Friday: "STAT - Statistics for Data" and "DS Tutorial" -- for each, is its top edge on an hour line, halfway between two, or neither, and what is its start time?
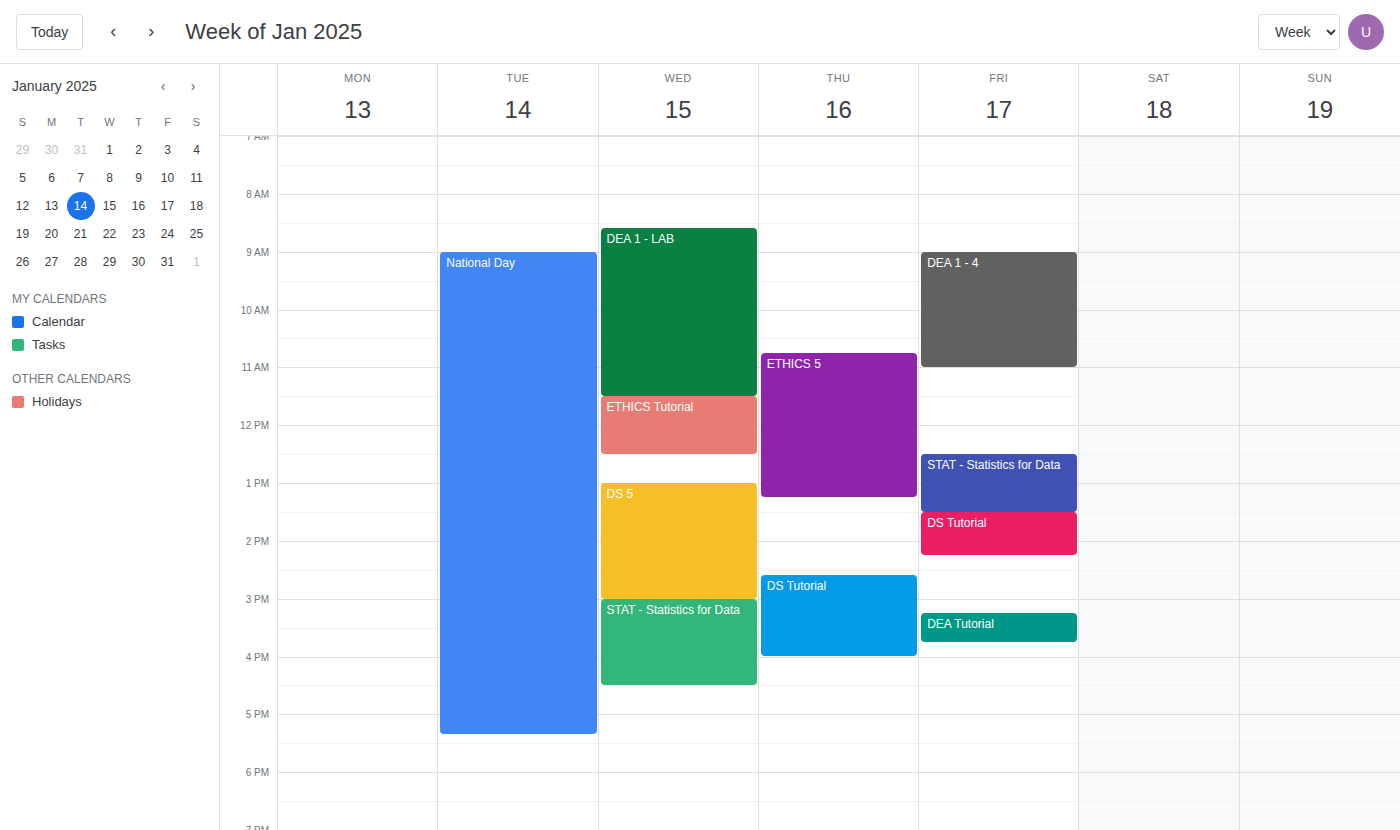
"STAT - Statistics for Data": 12:30 PM, halfway between the 12 PM and 1 PM lines. "DS Tutorial": 1:30 PM, halfway between the 1 PM and 2 PM lines.